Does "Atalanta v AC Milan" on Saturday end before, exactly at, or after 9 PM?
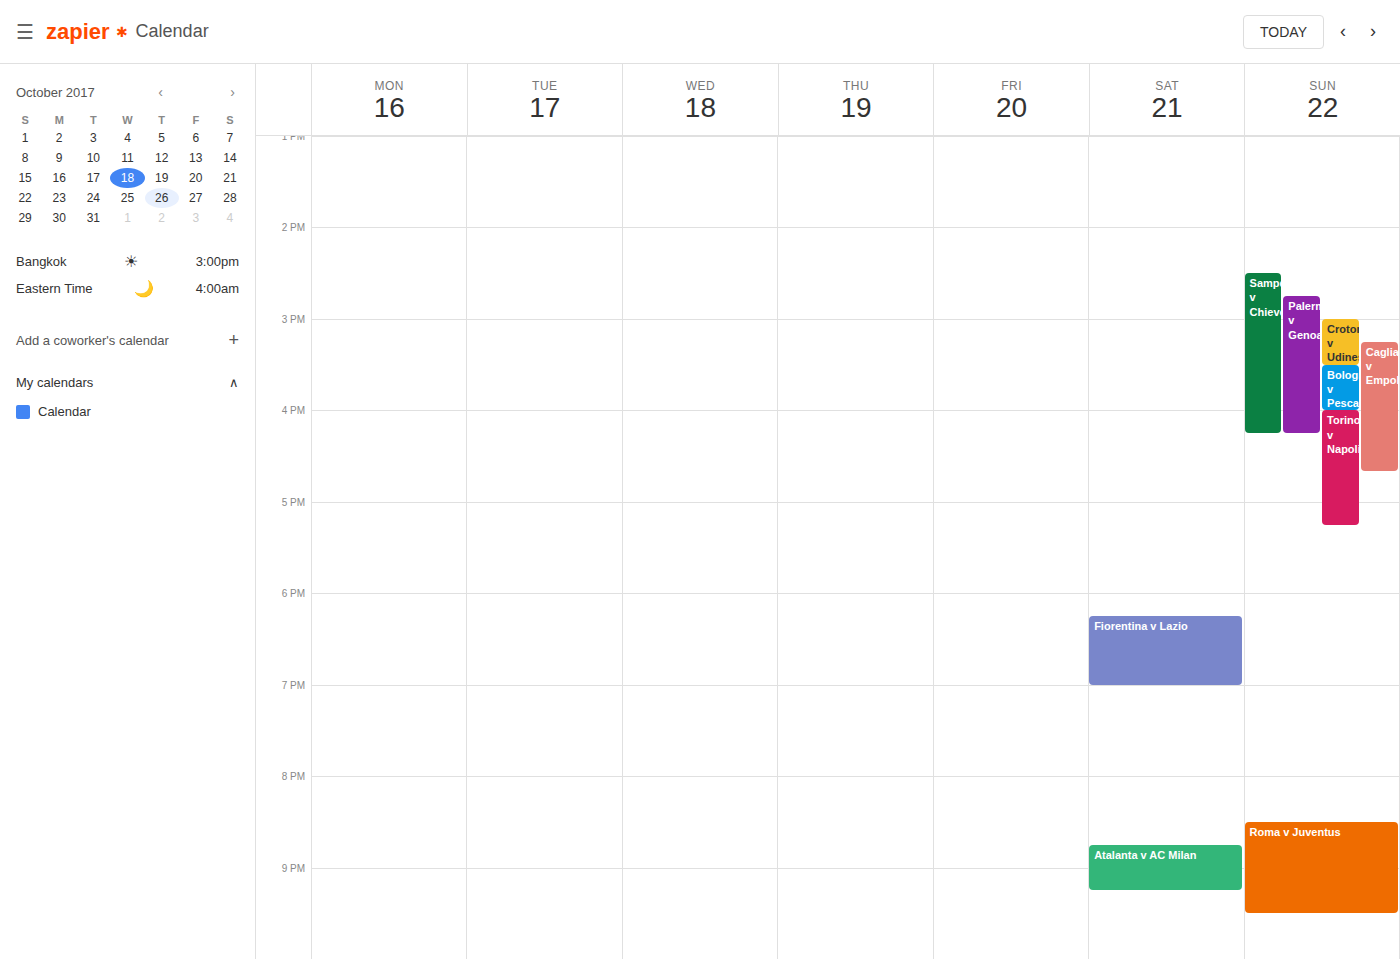
9:15 PM -- after 9 PM, 15 minutes below the 9 PM line.